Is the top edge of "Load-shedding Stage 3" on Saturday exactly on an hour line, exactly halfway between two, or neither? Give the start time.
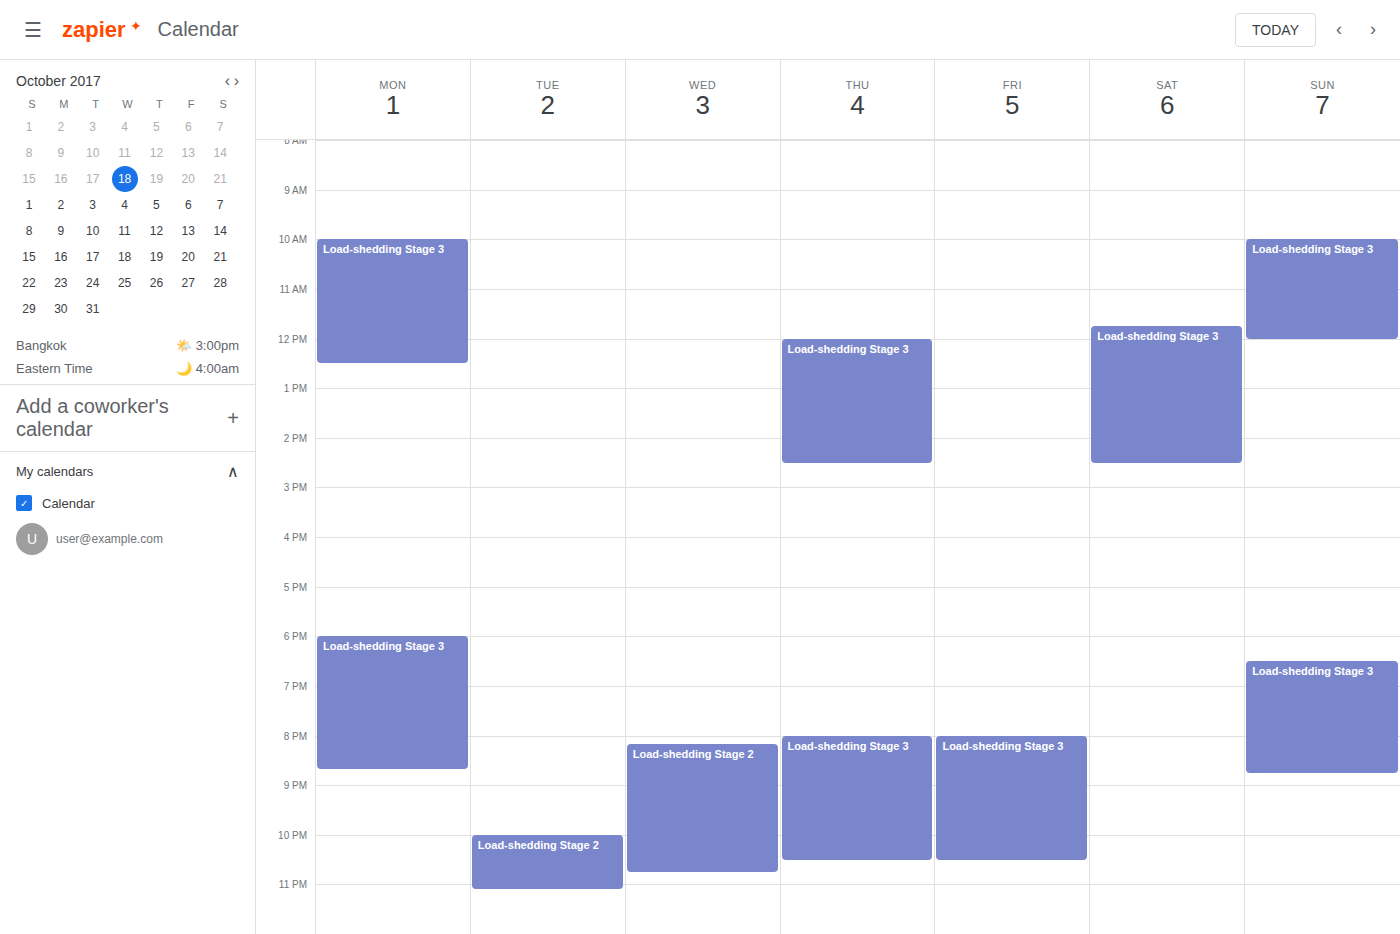
11:45 AM -- neither: three quarters of the way from the 11 AM line to the 12 PM line.